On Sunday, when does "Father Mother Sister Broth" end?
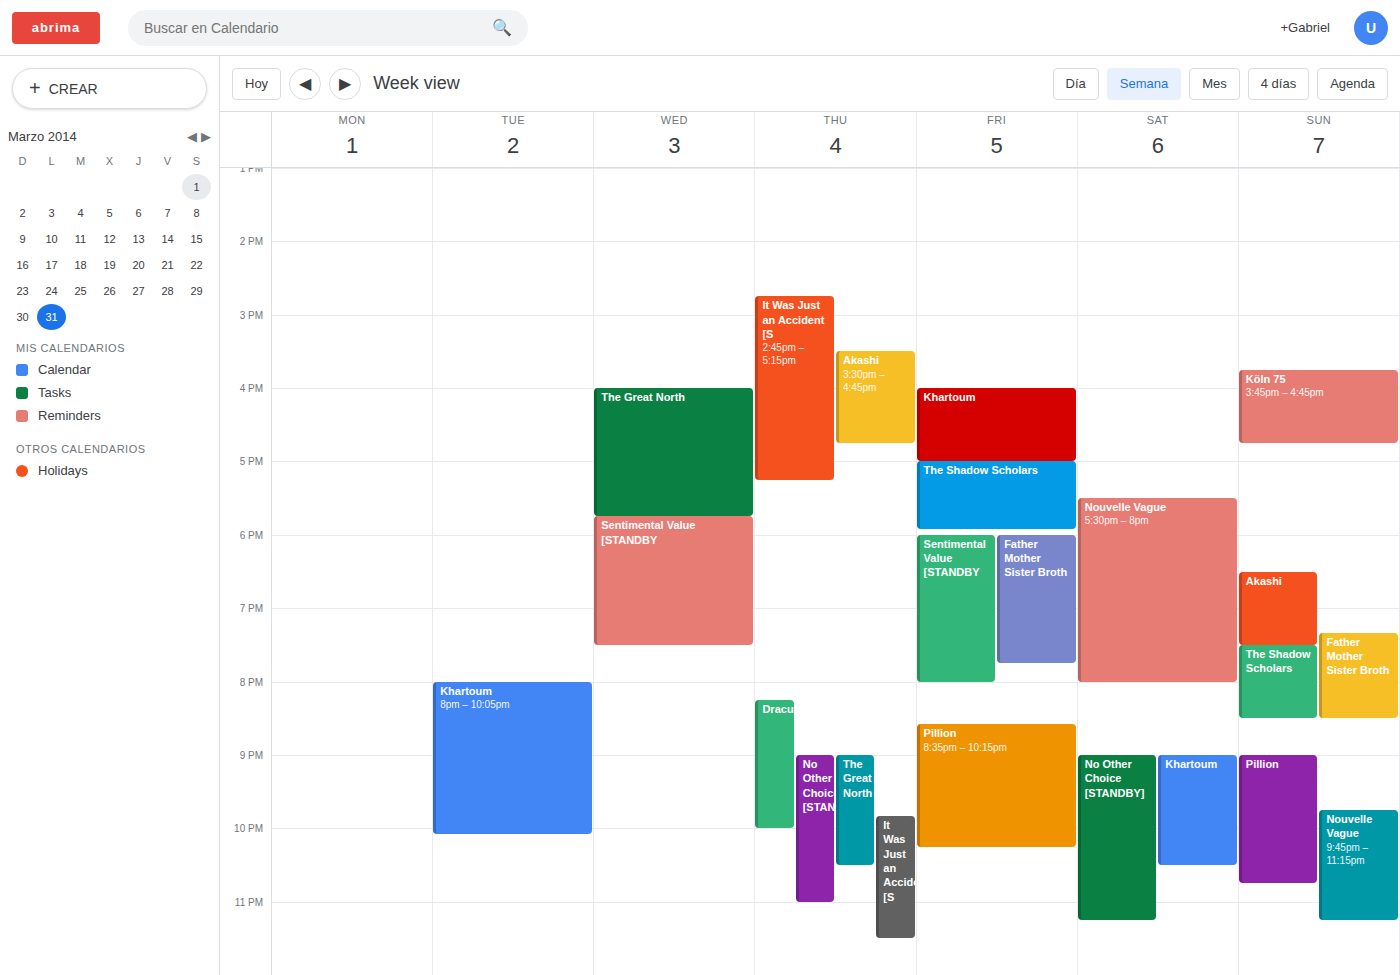
8:30 PM